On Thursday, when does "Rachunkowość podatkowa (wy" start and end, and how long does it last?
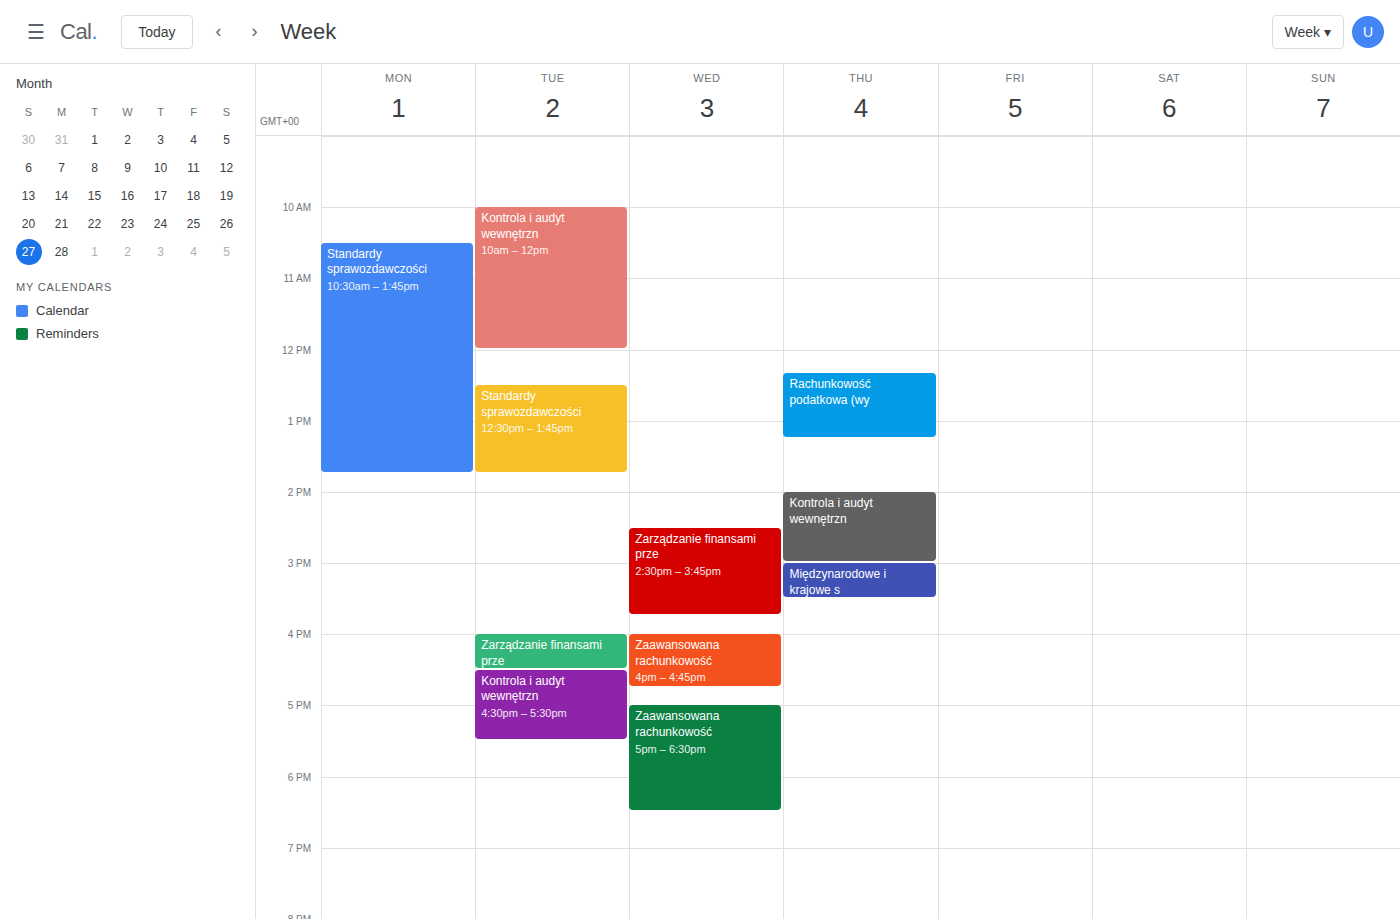
12:20 PM to 1:15 PM, 55 minutes